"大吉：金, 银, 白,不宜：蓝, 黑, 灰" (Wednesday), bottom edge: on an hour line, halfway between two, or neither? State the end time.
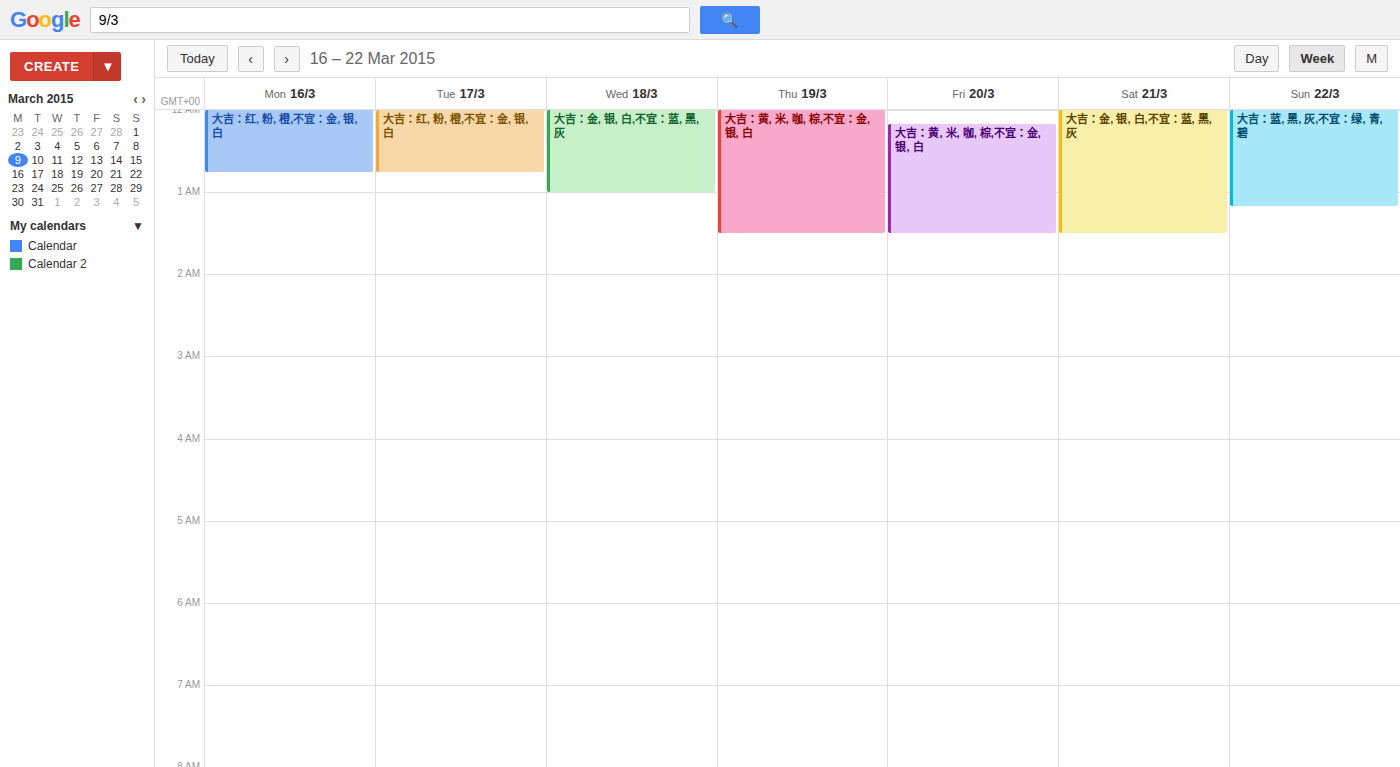
1:00 AM -- exactly on the 1 AM line.